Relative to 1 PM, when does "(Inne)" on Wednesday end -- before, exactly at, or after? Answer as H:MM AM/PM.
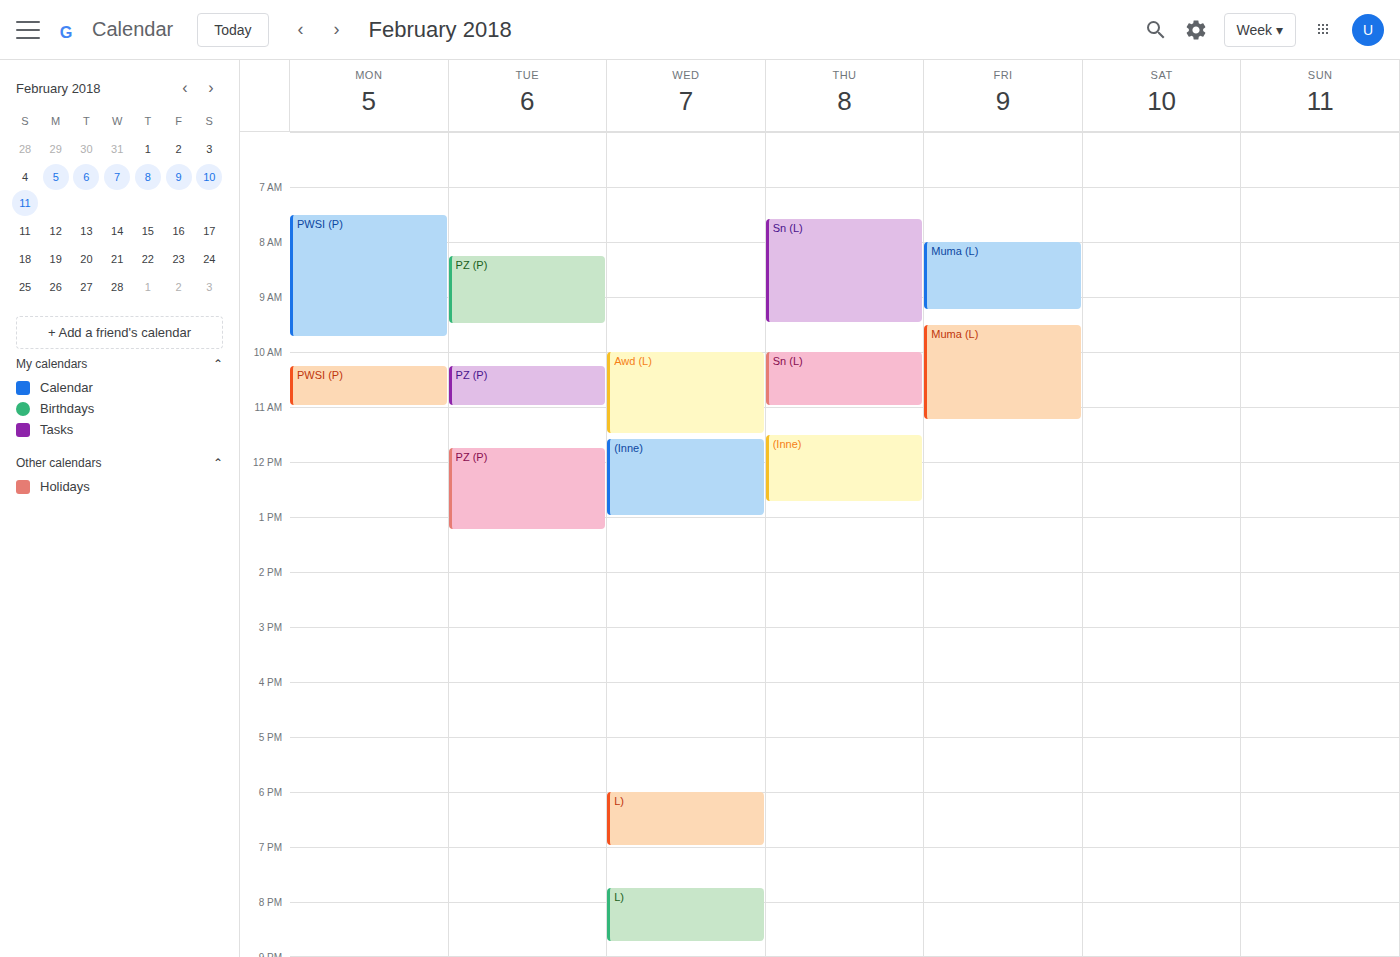
1:00 PM -- exactly at 1 PM, on the 1 PM line.